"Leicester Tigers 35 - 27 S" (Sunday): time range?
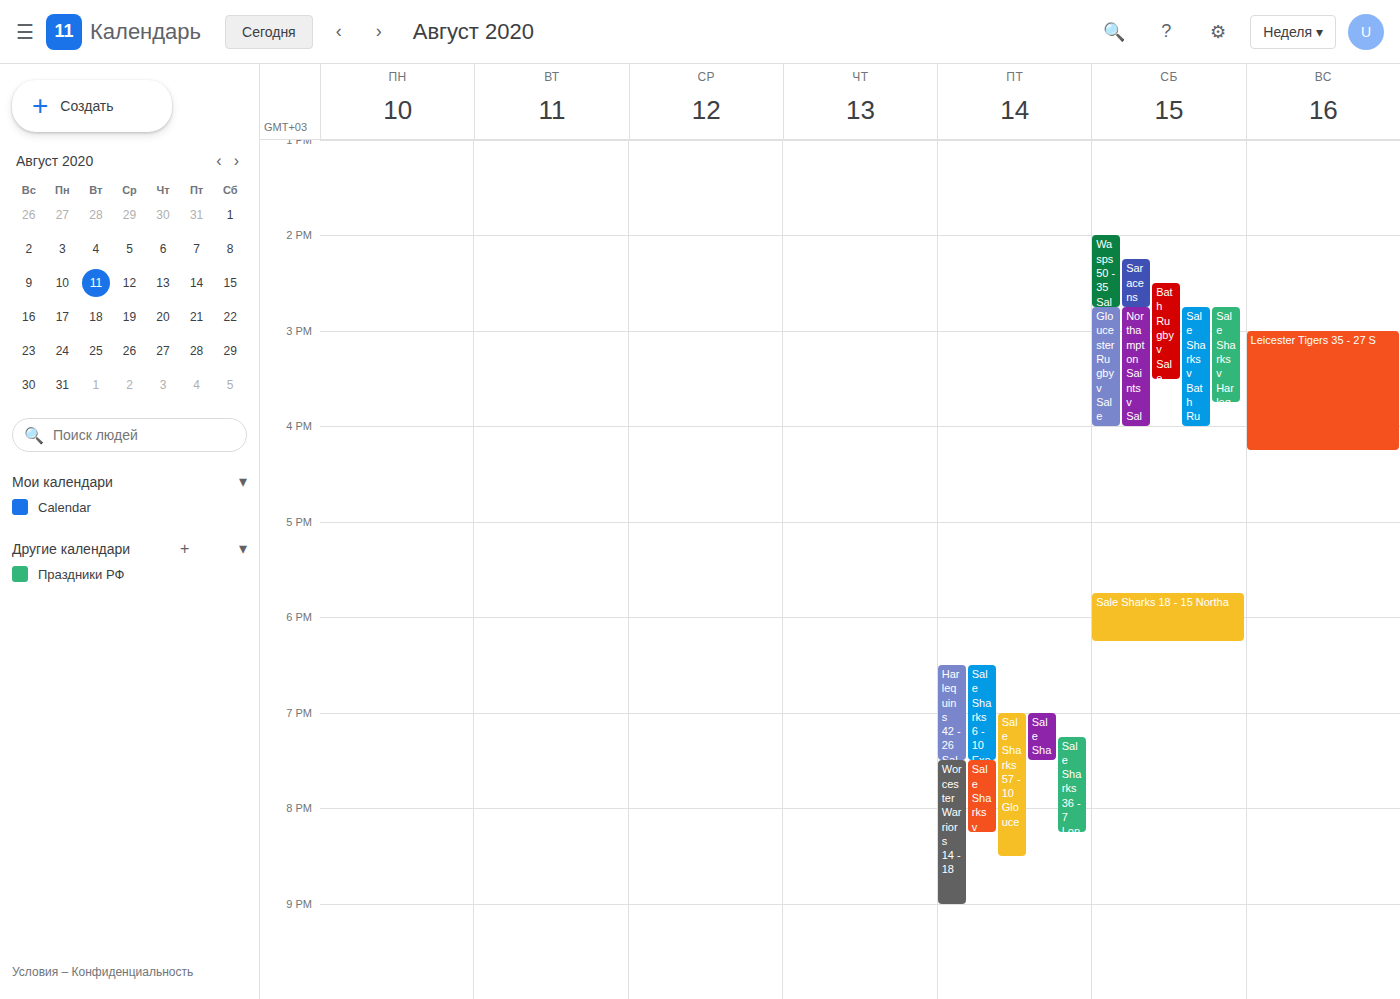
3:00 PM to 4:15 PM